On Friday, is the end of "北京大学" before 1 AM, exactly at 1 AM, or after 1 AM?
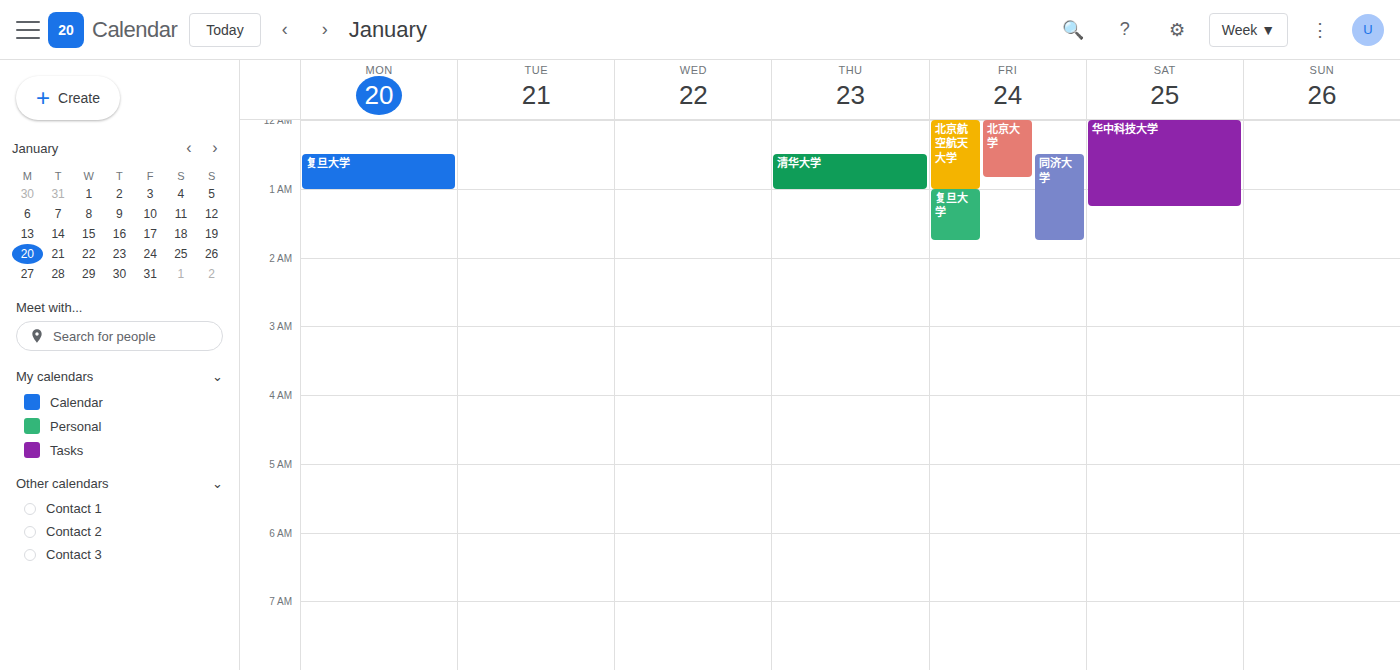
12:50 AM -- before 1 AM, 10 minutes above the 1 AM line.